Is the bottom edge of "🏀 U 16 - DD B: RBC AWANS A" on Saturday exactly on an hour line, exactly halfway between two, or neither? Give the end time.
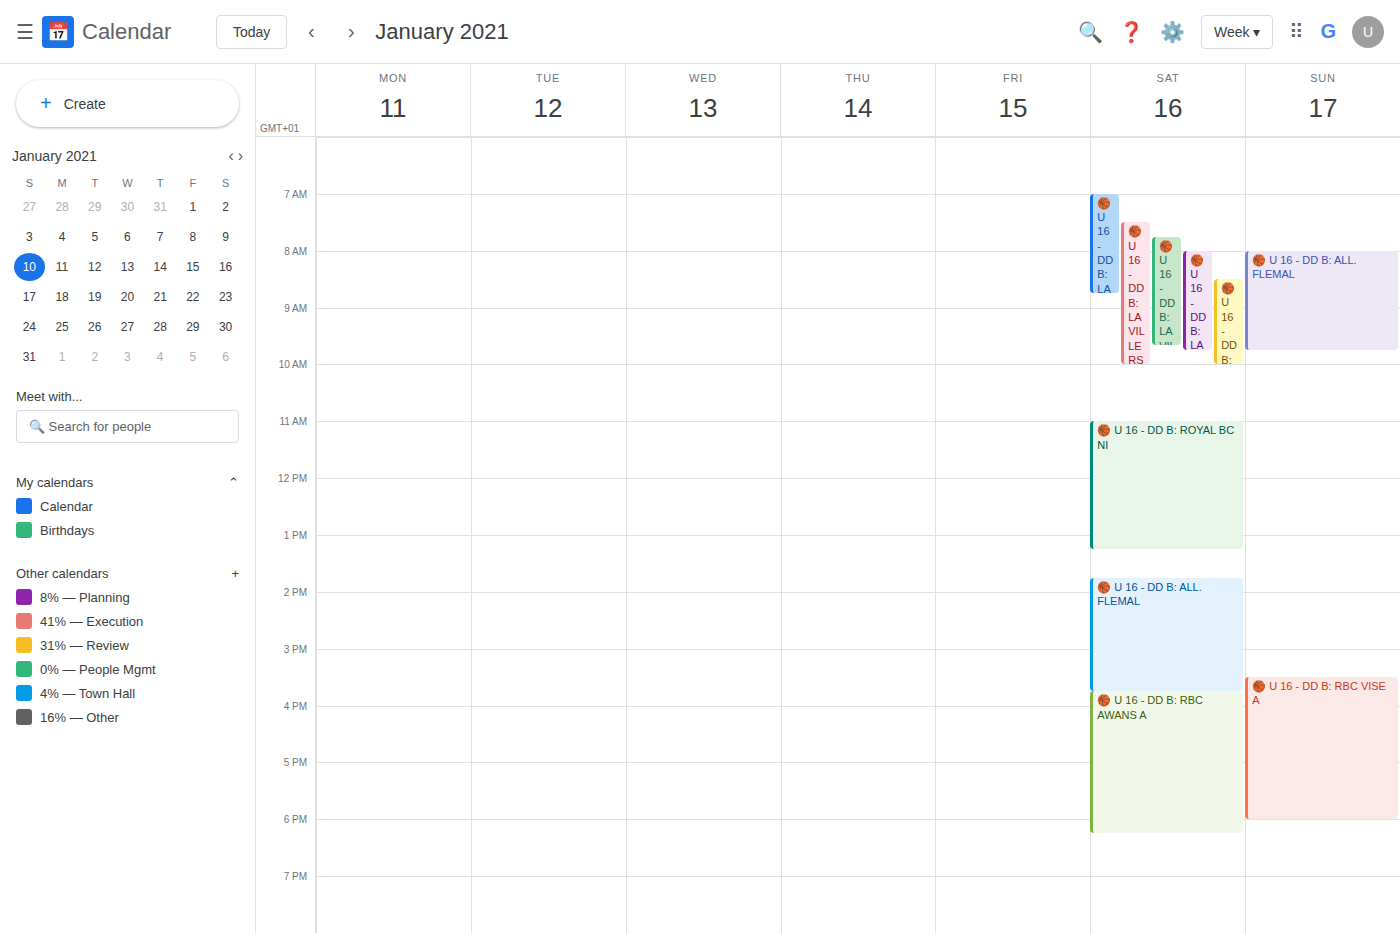
18:15 -- neither: a quarter of the way from the 18:00 line to the 19:00 line.